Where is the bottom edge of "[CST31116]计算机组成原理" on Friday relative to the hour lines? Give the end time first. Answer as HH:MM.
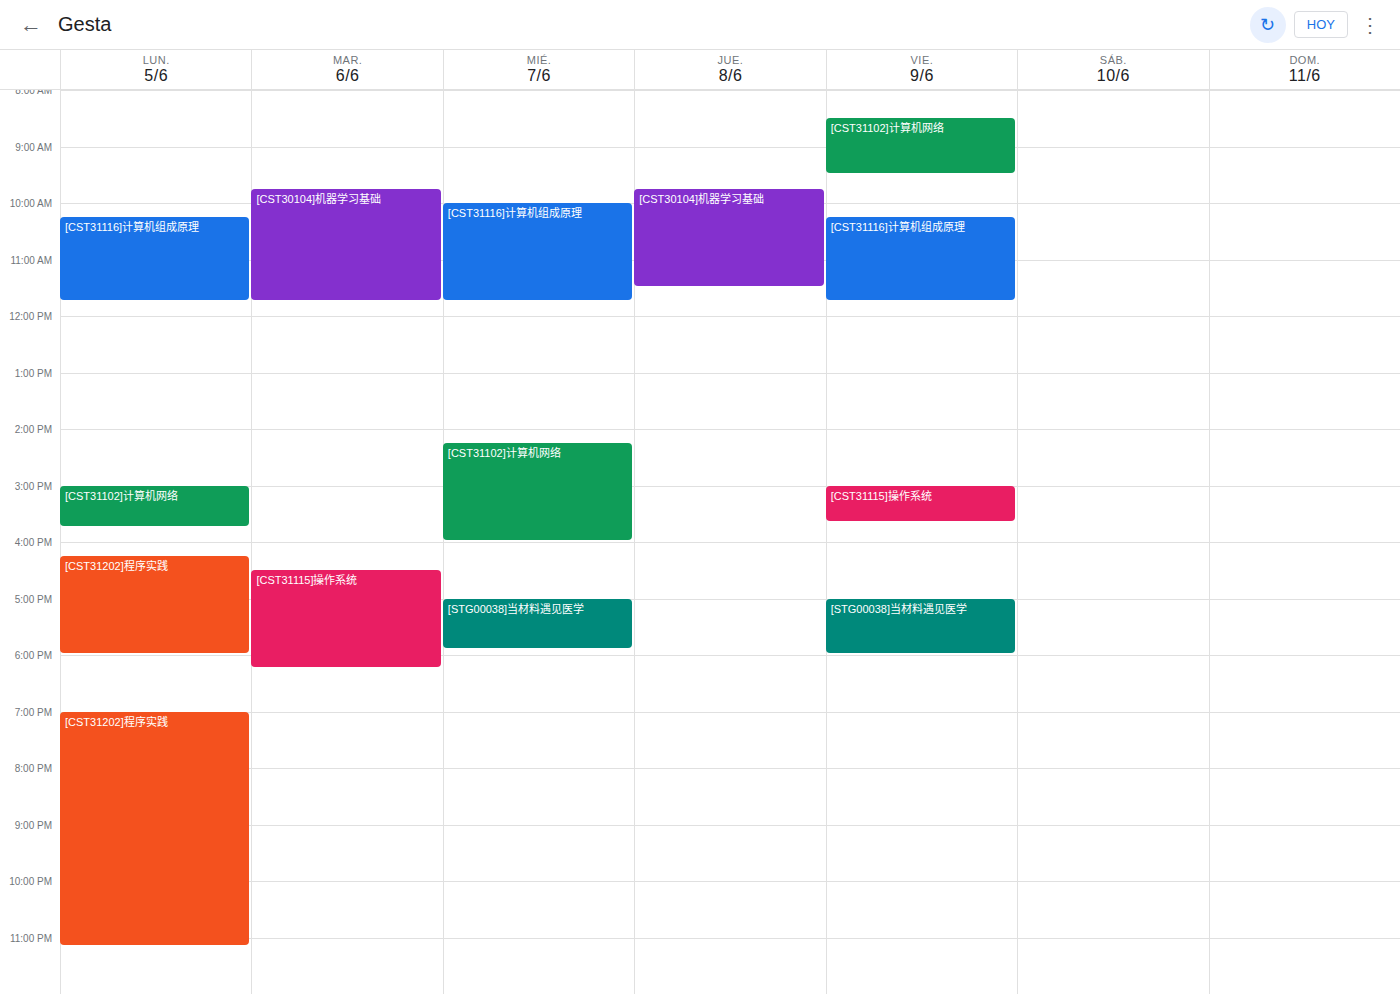
11:45 -- neither: three quarters of the way from the 11:00 line to the 12:00 line.